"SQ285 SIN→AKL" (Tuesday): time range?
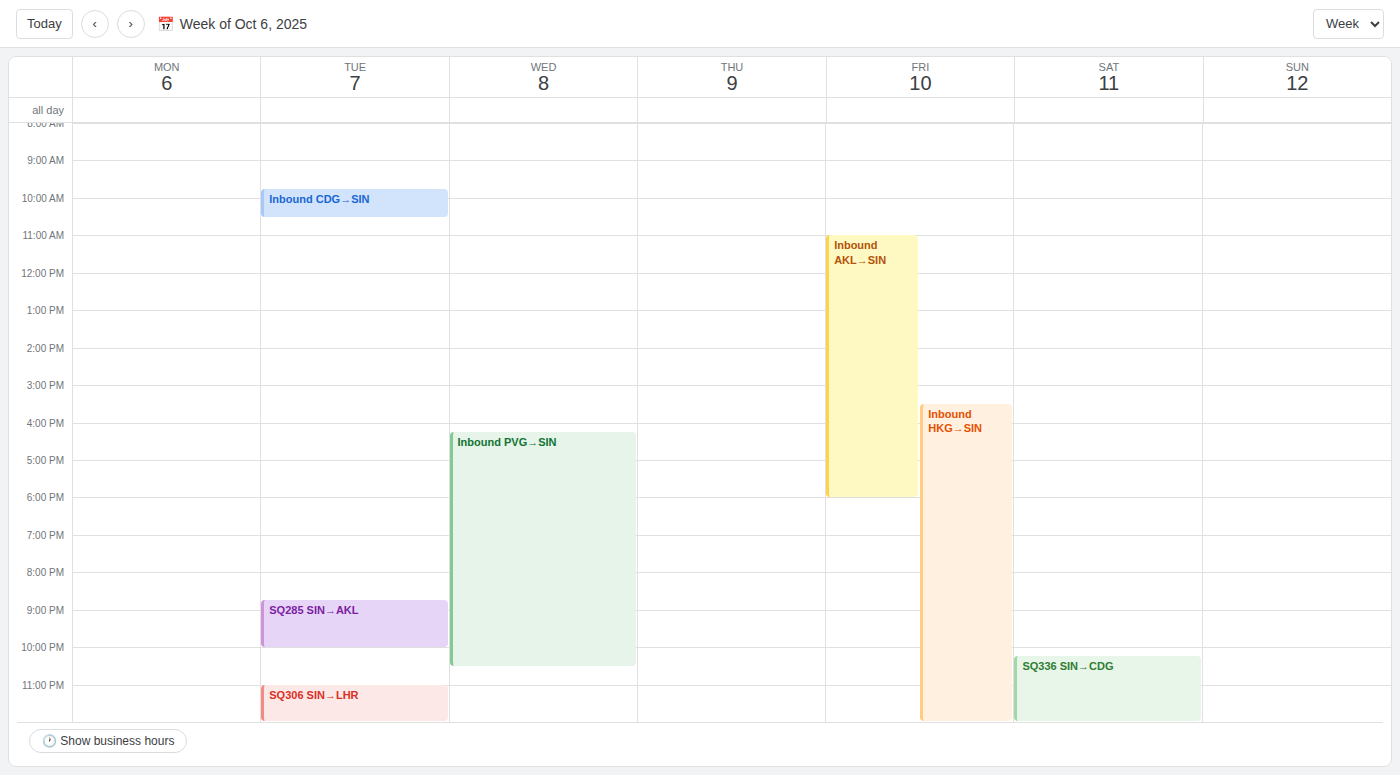
8:45 PM to 10:00 PM